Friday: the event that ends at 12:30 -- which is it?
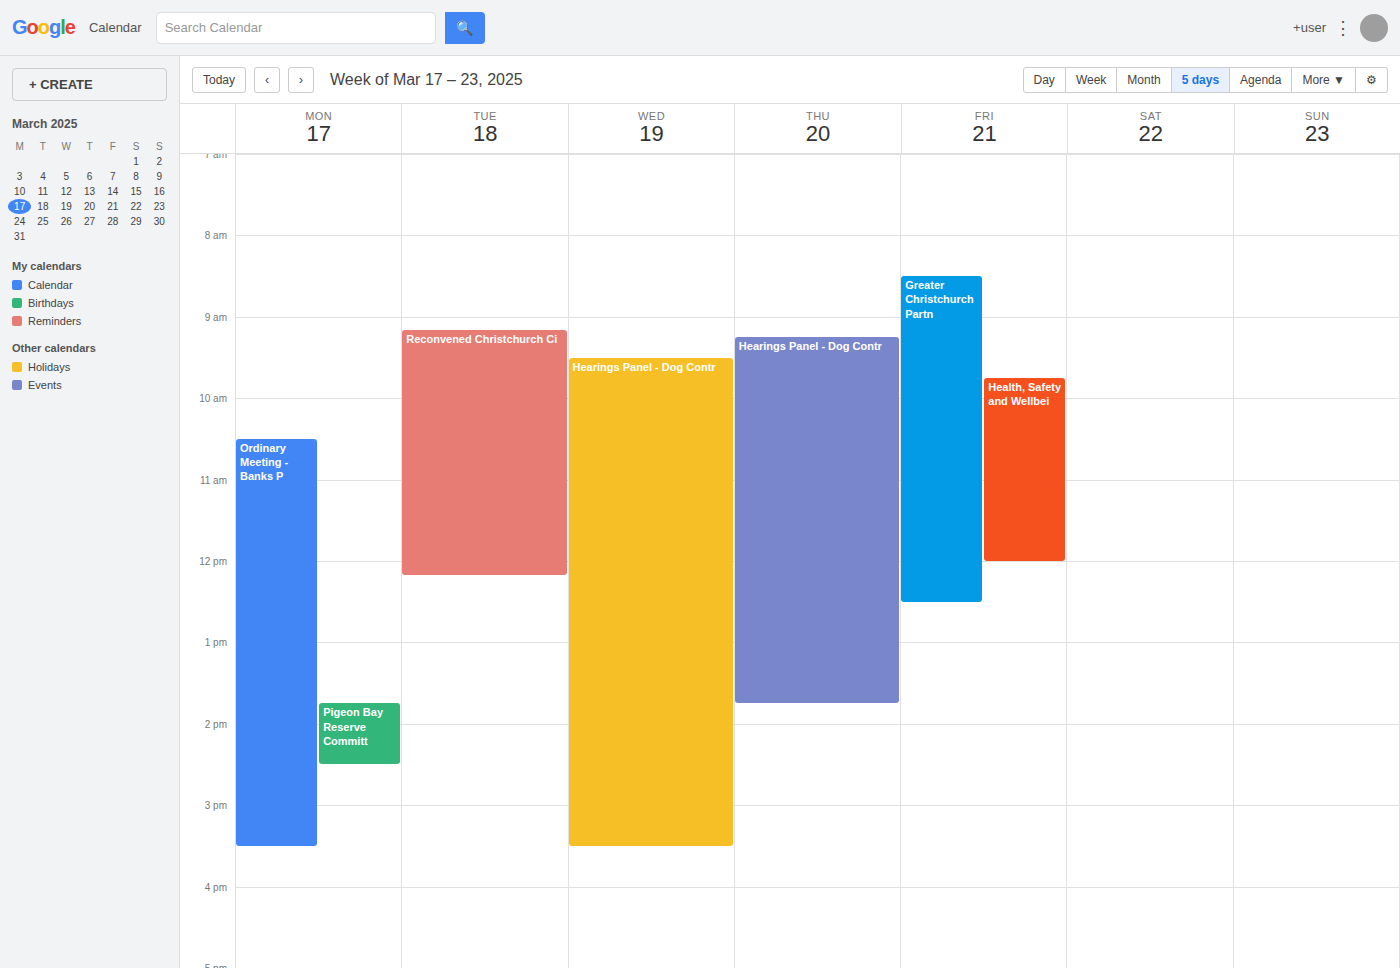
"Greater Christchurch Partn"